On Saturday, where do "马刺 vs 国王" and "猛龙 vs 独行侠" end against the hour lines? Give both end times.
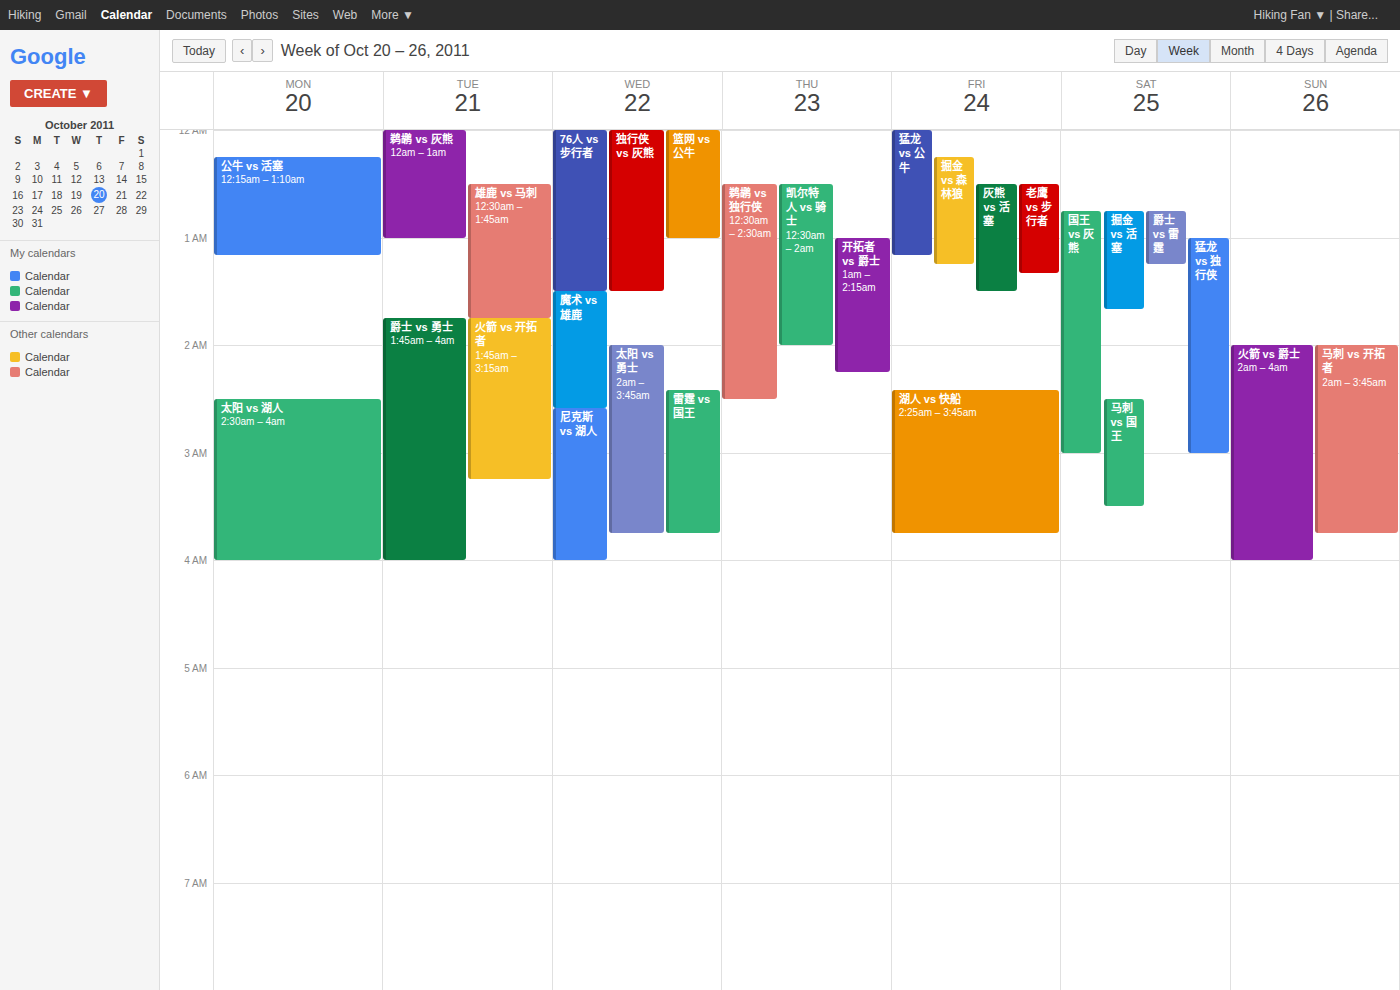
"马刺 vs 国王": 3:30 AM, halfway between the 3 AM and 4 AM lines. "猛龙 vs 独行侠": 3:00 AM, exactly on the 3 AM line.